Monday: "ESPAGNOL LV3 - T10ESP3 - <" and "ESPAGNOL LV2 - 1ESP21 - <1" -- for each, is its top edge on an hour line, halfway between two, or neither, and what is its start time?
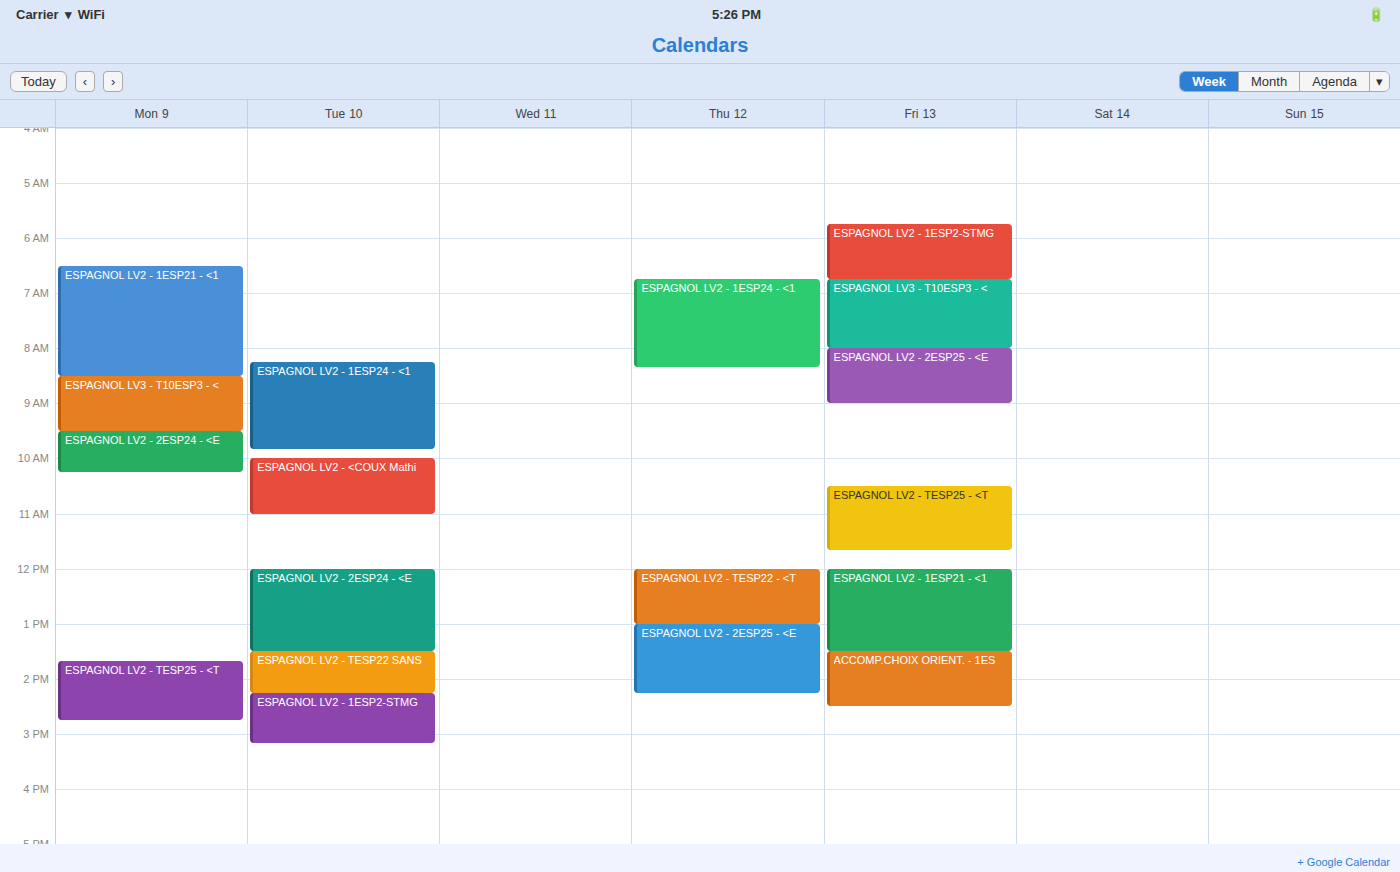
"ESPAGNOL LV3 - T10ESP3 - <": 8:30 AM, halfway between the 8 AM and 9 AM lines. "ESPAGNOL LV2 - 1ESP21 - <1": 6:30 AM, halfway between the 6 AM and 7 AM lines.